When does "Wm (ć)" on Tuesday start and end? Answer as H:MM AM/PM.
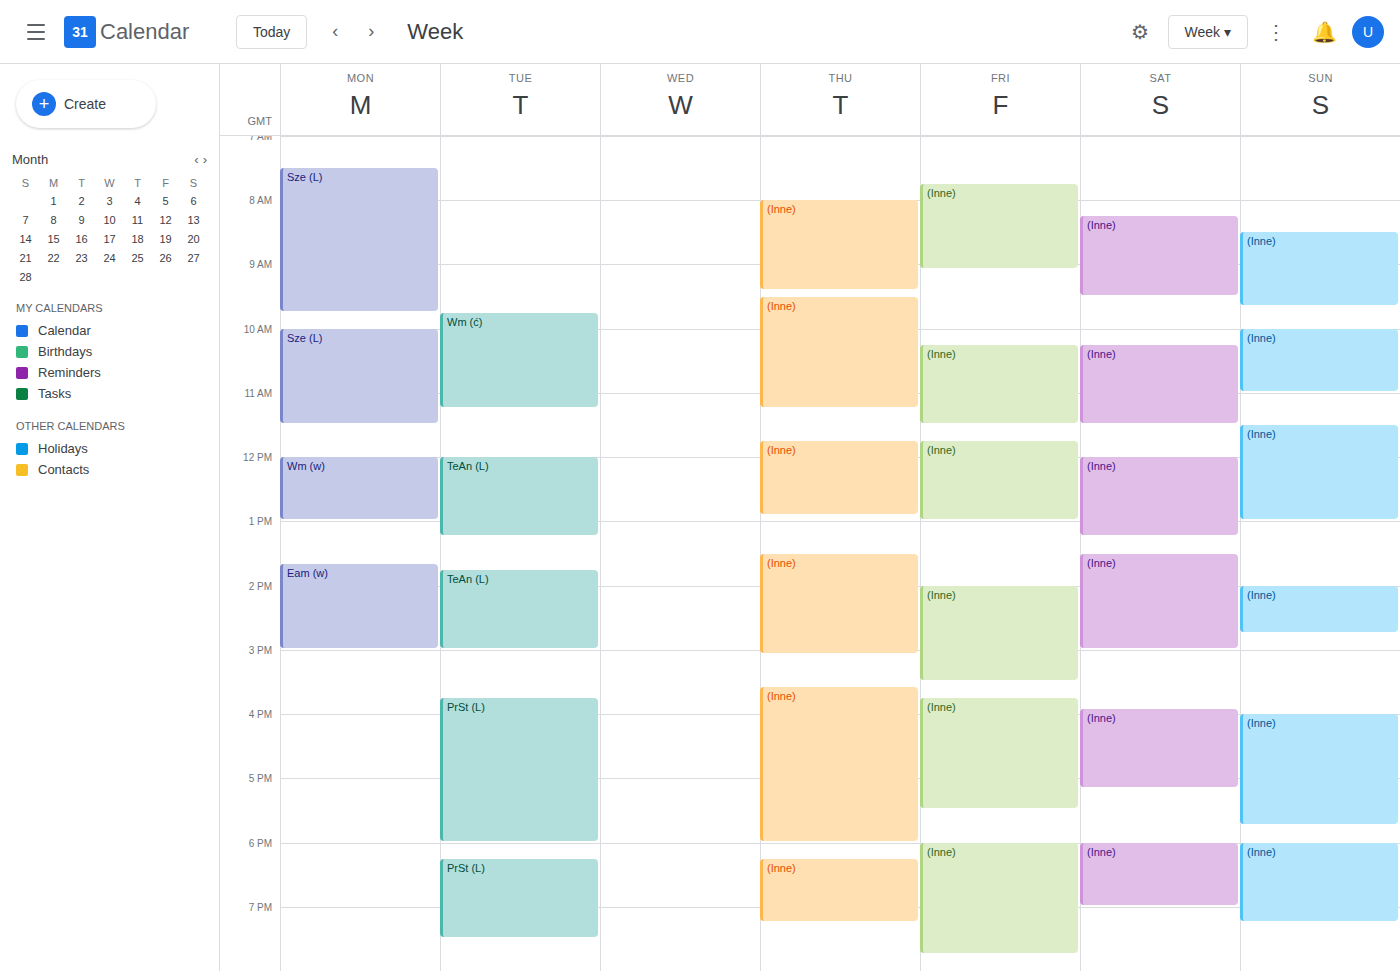
9:45 AM to 11:15 AM